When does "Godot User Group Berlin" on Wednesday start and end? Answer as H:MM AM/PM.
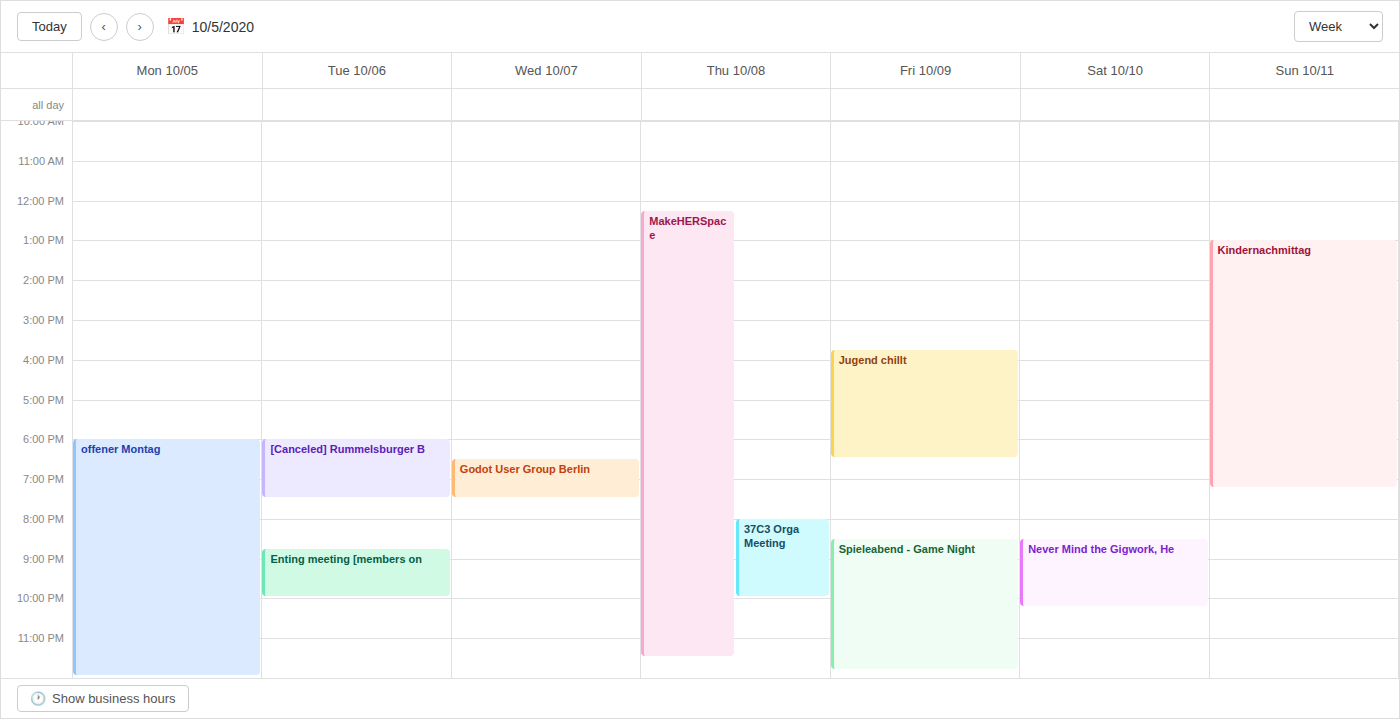
6:30 PM to 7:30 PM